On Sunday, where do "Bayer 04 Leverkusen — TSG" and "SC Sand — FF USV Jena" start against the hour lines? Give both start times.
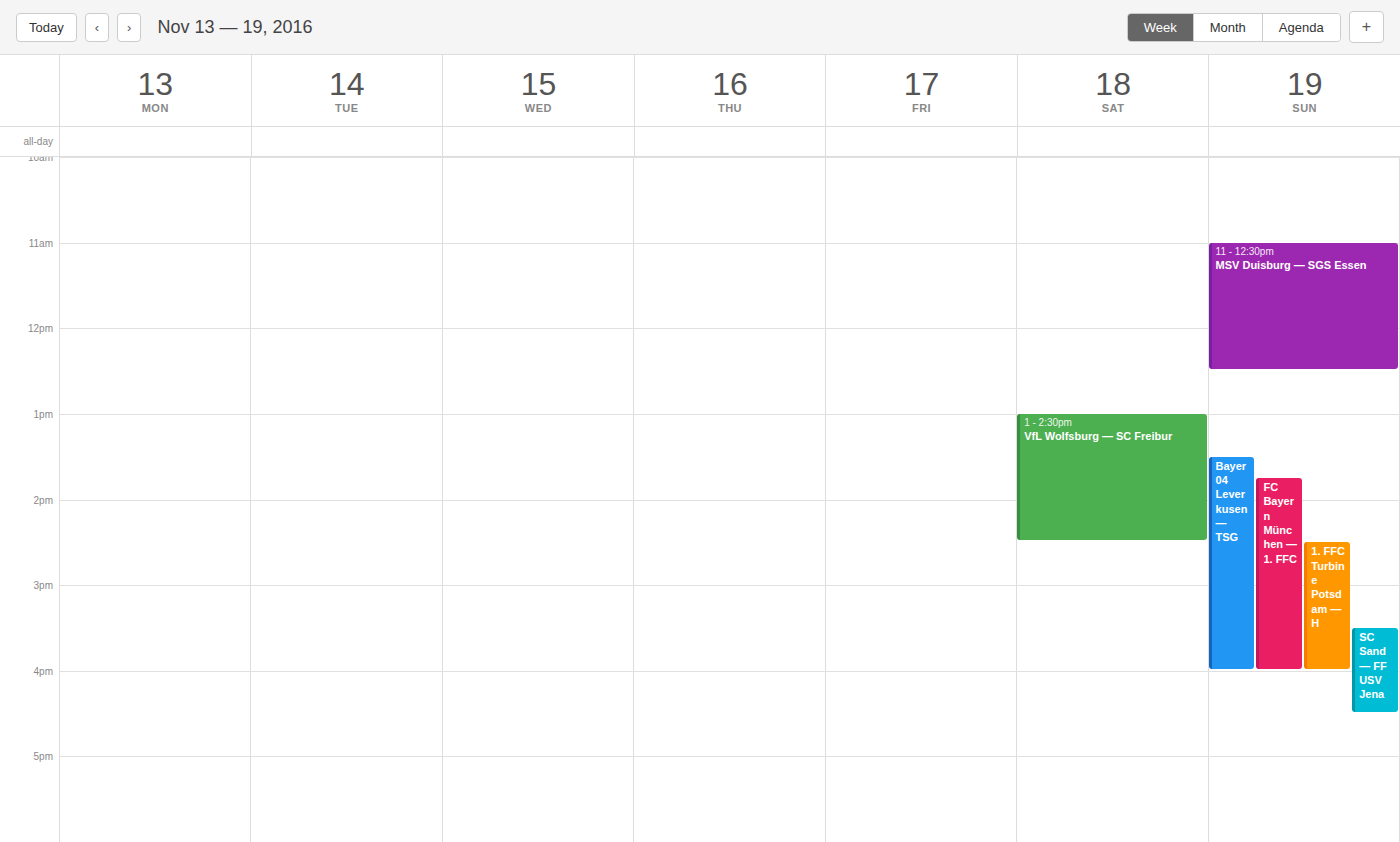
"Bayer 04 Leverkusen — TSG": 1:30 PM, halfway between the 1 PM and 2 PM lines. "SC Sand — FF USV Jena": 3:30 PM, halfway between the 3 PM and 4 PM lines.